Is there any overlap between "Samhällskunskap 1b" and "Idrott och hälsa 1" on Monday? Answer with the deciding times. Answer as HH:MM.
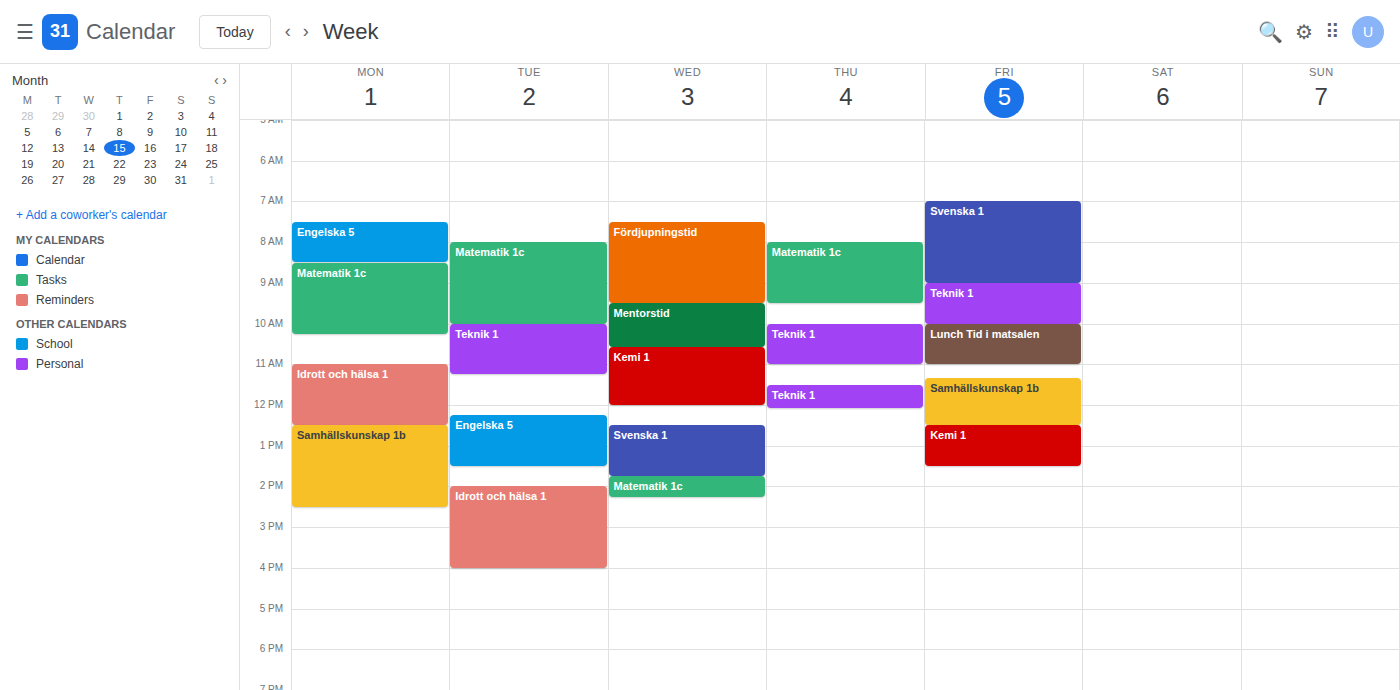
"Idrott och hälsa 1" ends at 12:30, exactly when "Samhällskunskap 1b" starts -- they touch but do not overlap.